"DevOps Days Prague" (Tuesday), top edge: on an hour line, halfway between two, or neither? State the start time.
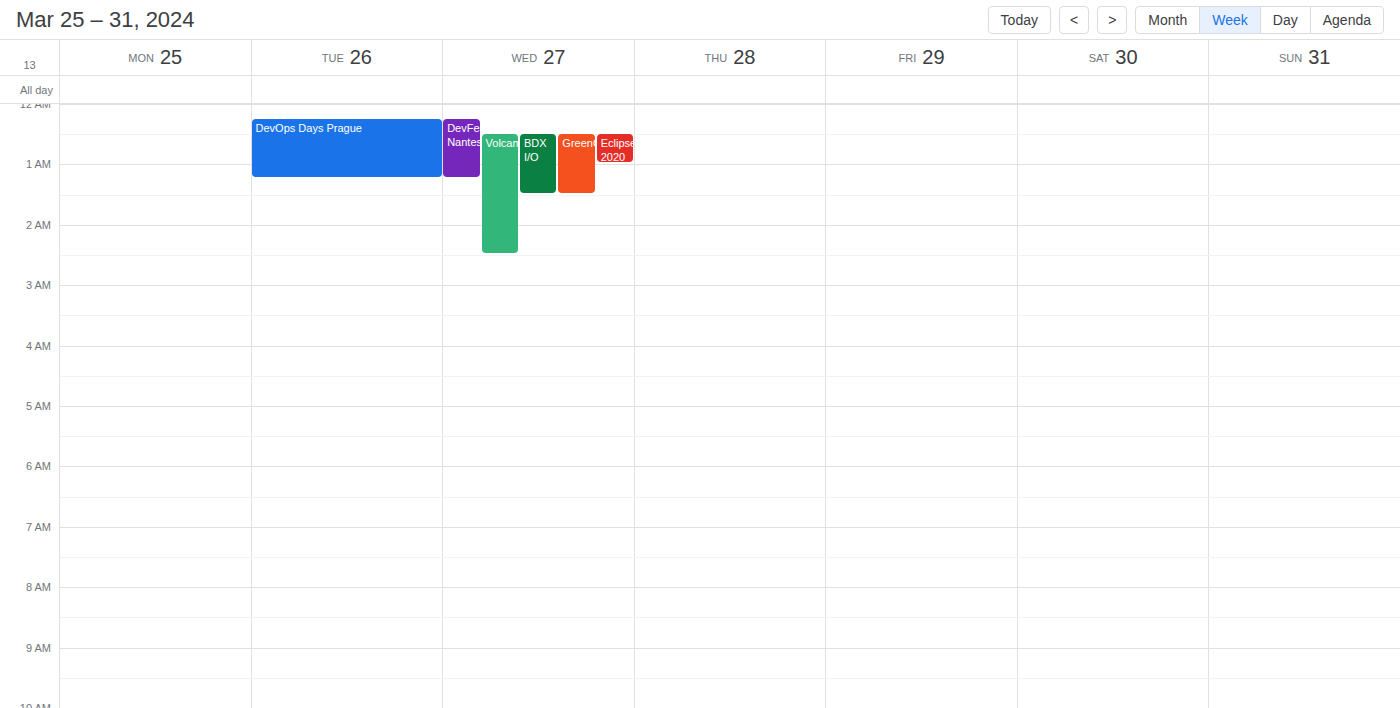
12:15 AM -- neither: a quarter of the way from the 12 AM line to the 1 AM line.